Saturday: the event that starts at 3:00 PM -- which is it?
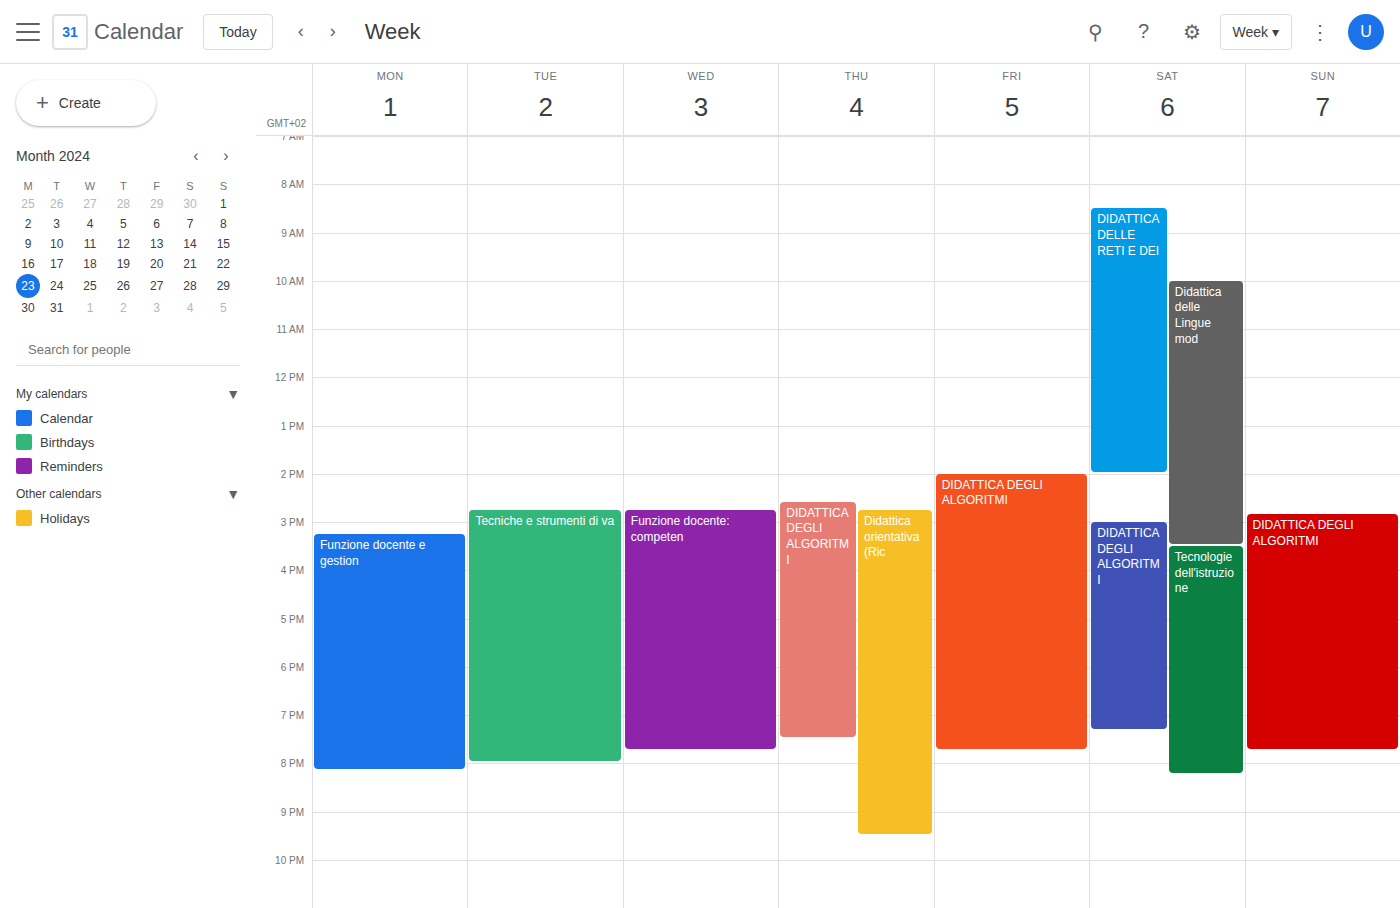
"DIDATTICA DEGLI ALGORITMI"